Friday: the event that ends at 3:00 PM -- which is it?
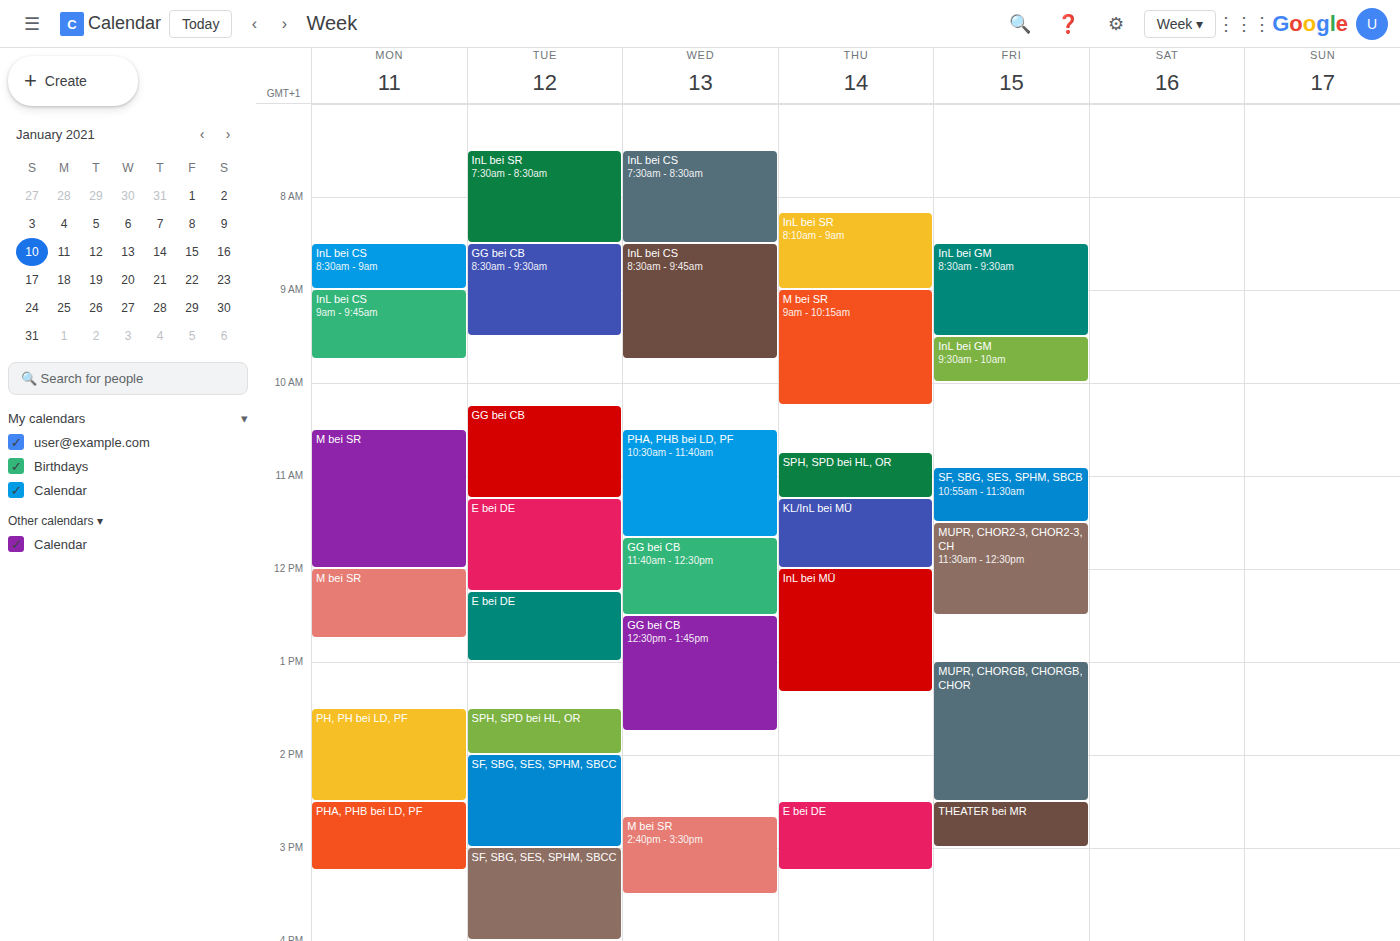
"THEATER bei MR"